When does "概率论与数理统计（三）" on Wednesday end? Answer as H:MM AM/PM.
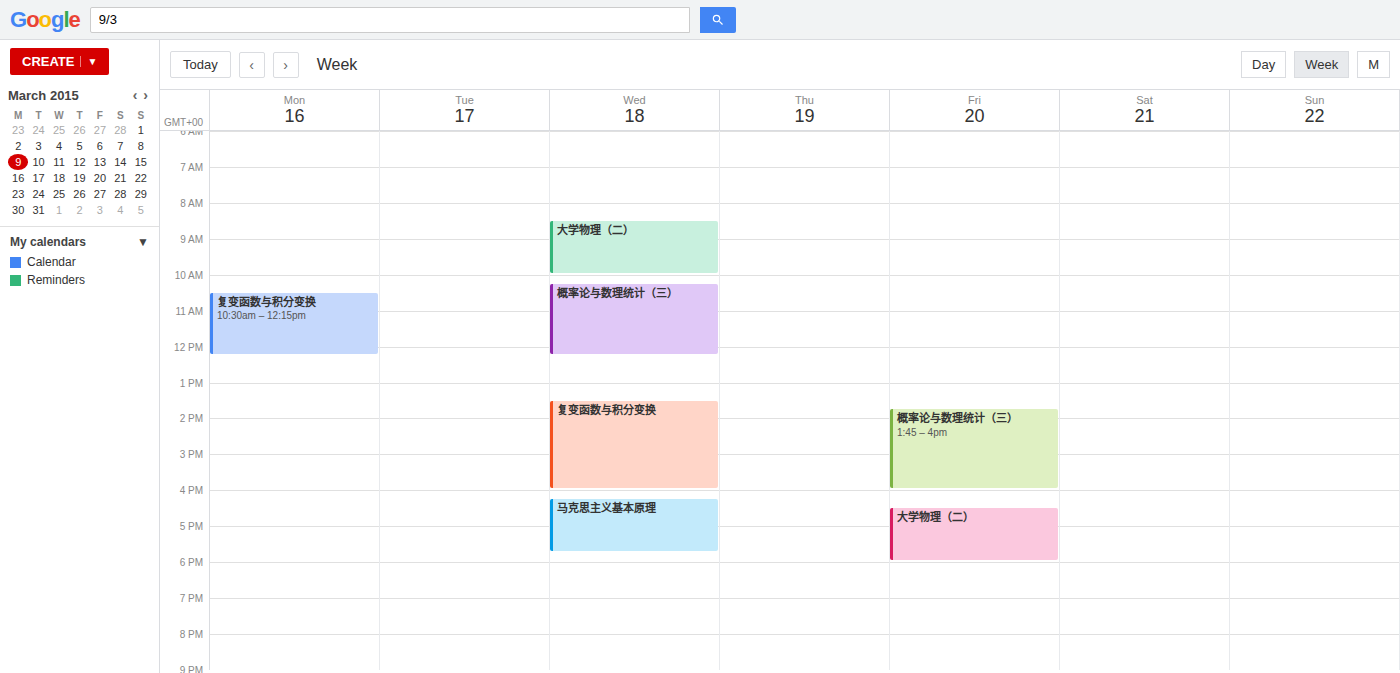
12:15 PM